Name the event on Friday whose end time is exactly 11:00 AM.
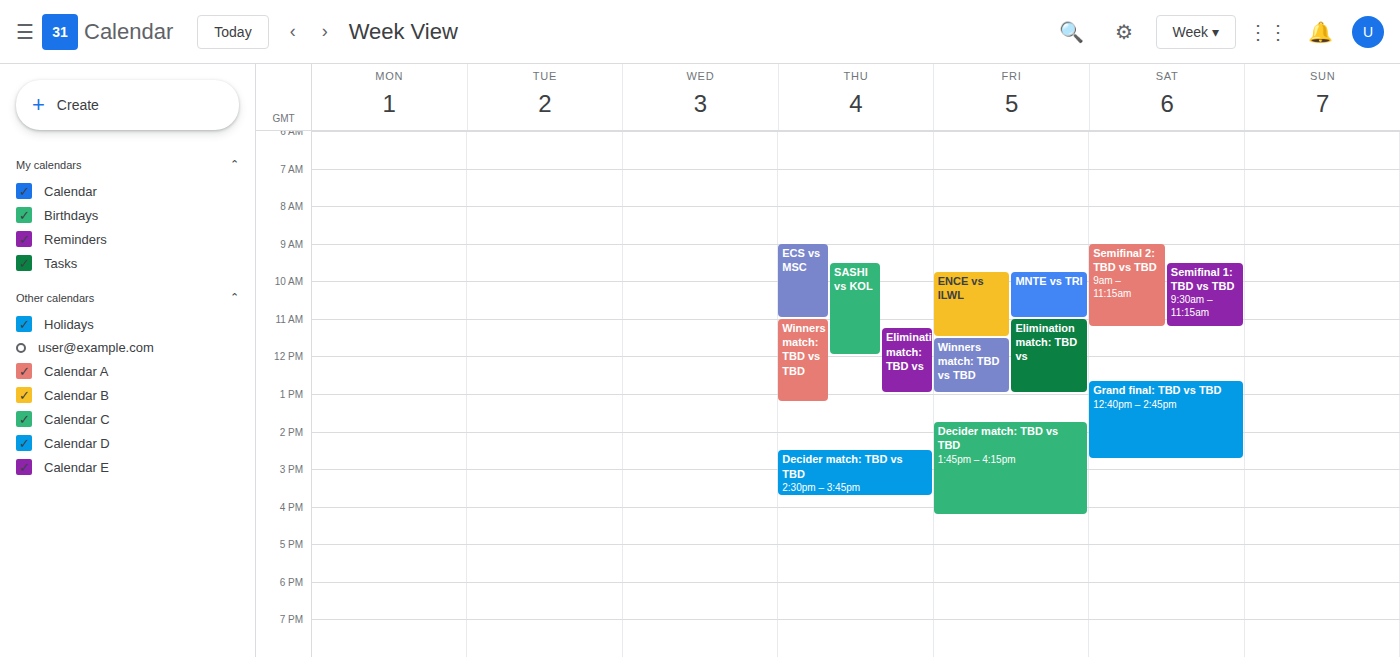
"MNTE vs TRI"